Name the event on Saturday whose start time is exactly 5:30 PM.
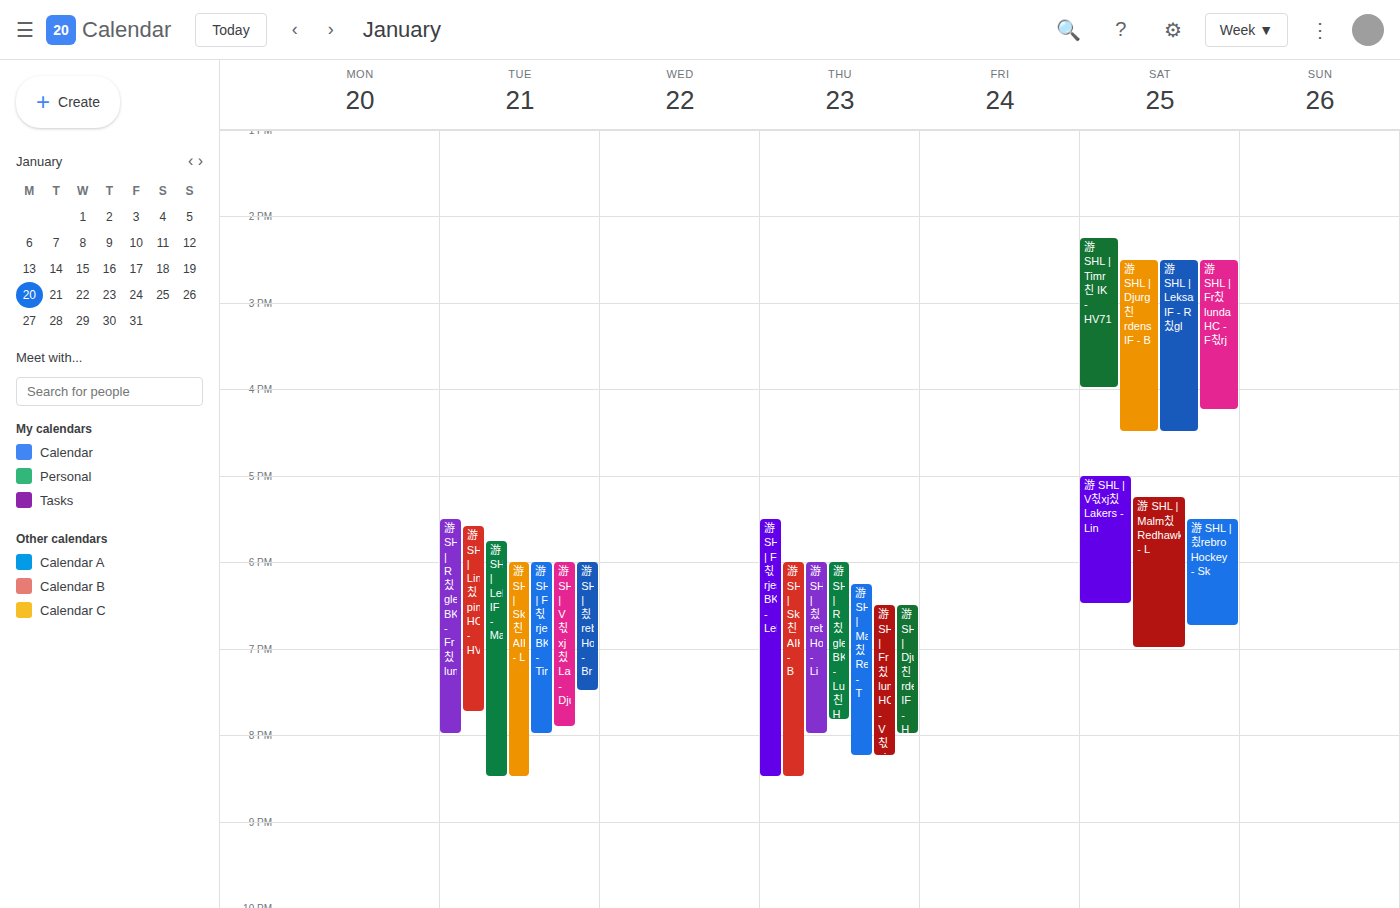
"游 SHL | 칐rebro Hockey - Sk"